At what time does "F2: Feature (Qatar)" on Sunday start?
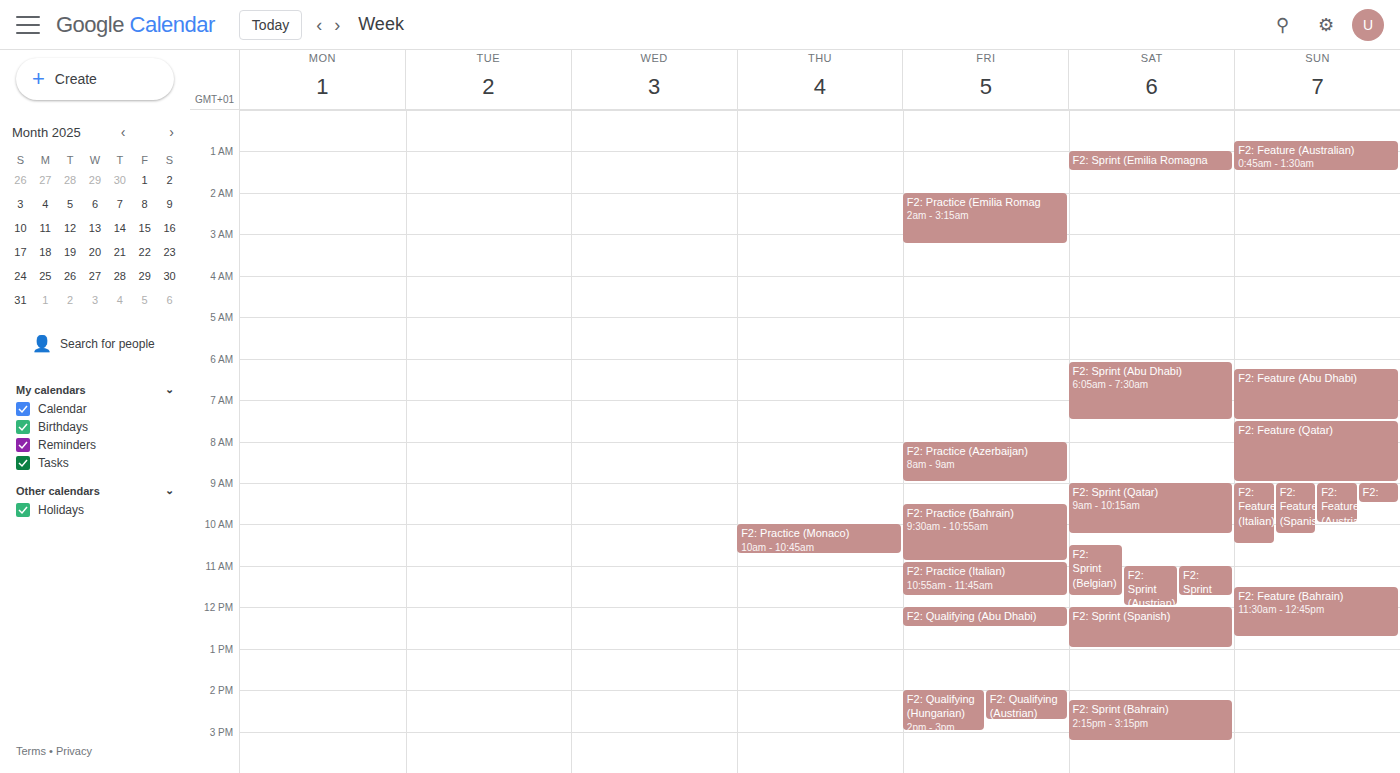
7:30 AM